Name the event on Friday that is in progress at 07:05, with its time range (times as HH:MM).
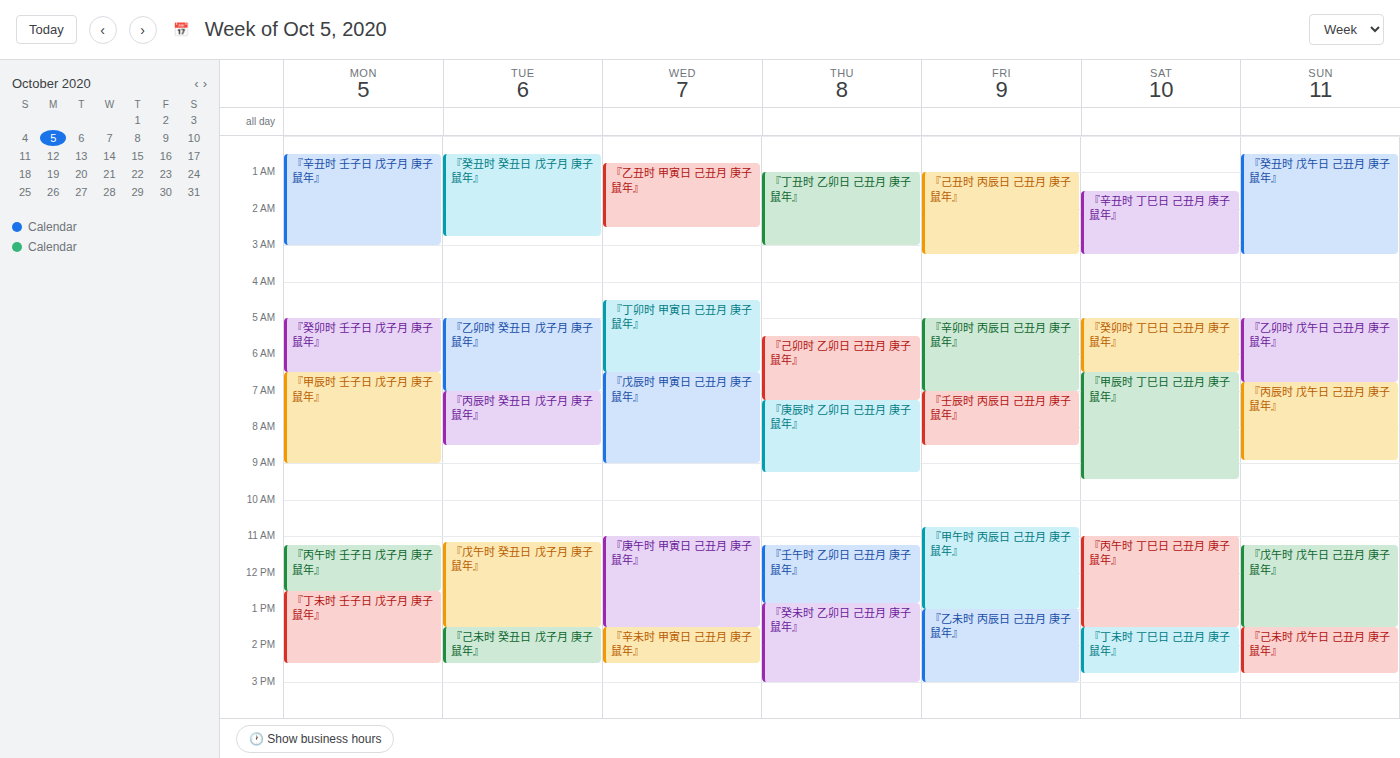
"『壬辰时 丙辰日 己丑月 庚子鼠年』", 07:00 to 08:30